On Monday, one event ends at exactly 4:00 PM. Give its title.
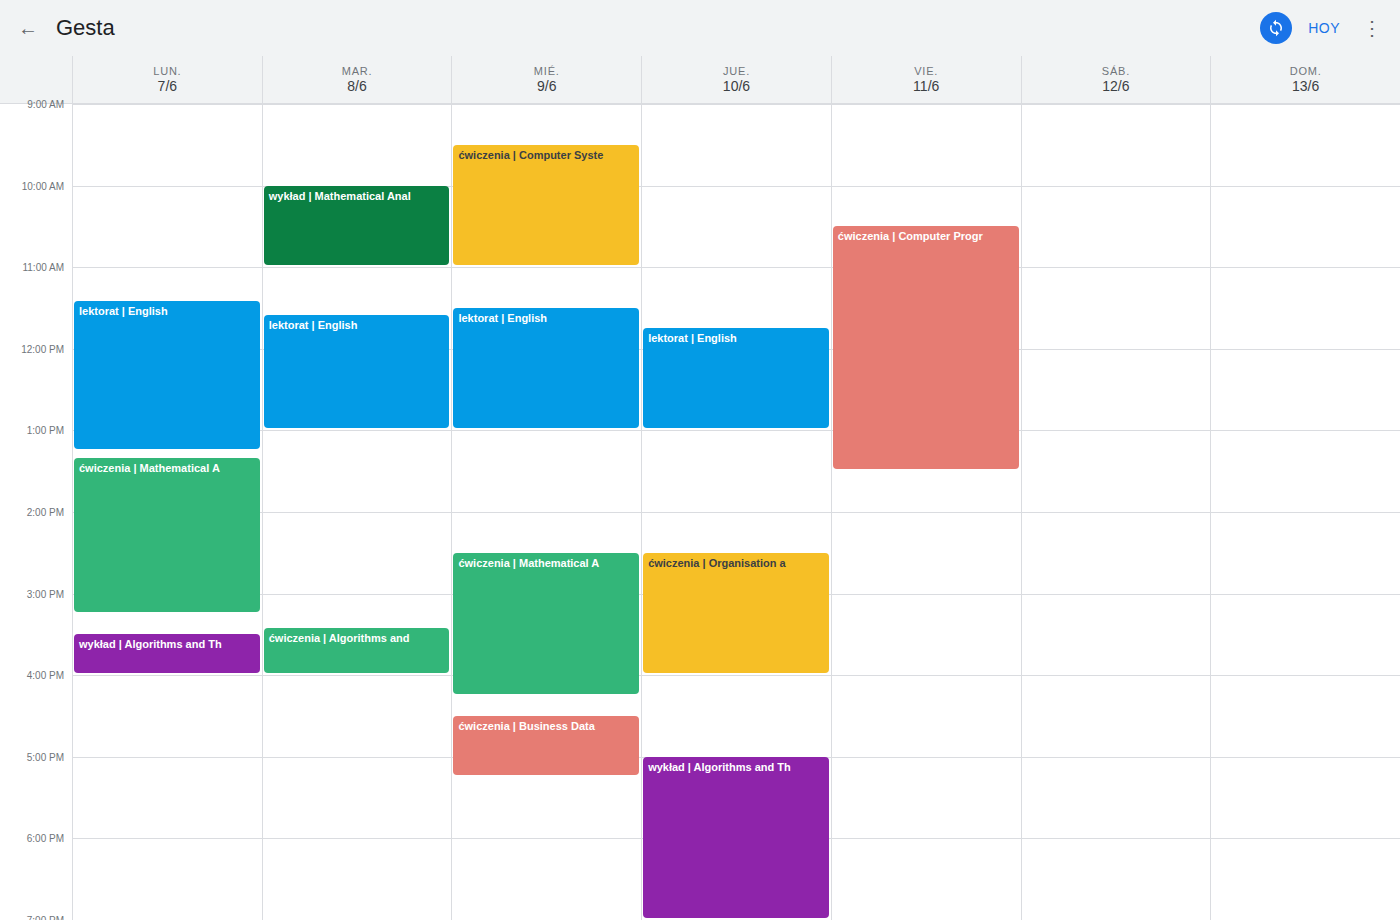
"wykład | Algorithms and Th"